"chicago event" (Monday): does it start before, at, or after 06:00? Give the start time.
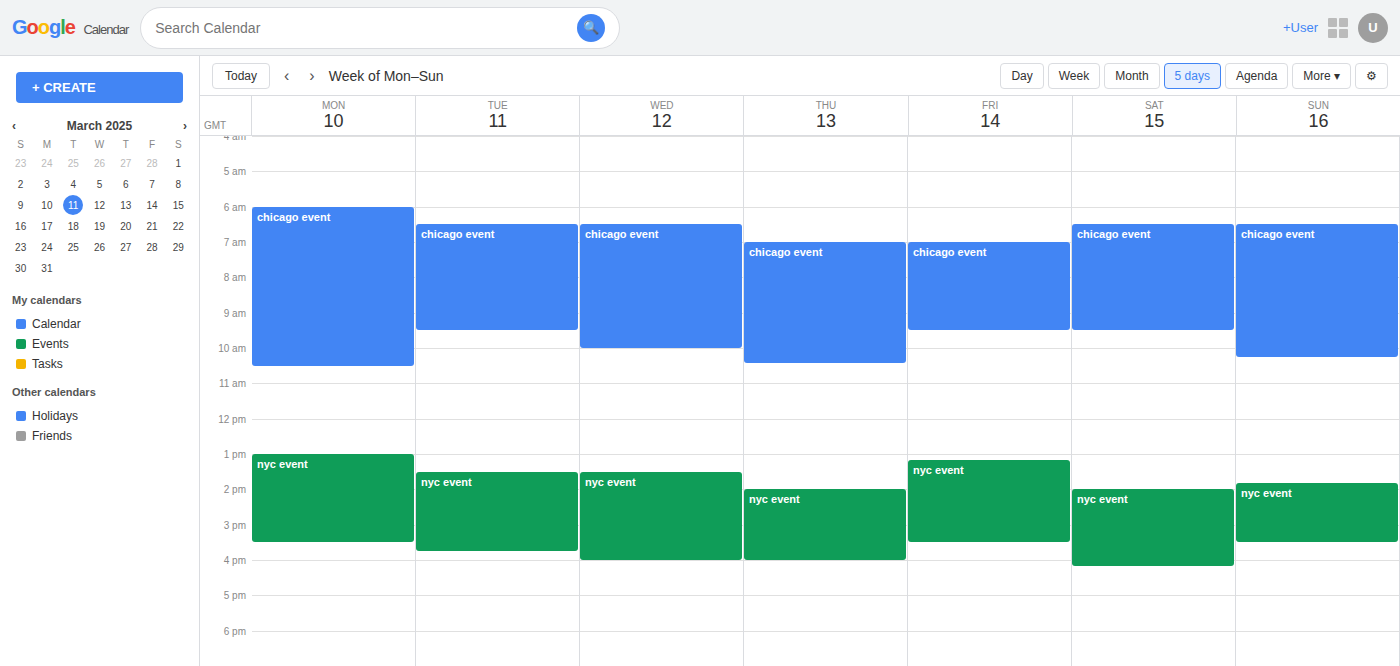
06:00 -- exactly at 06:00, on the 06:00 line.